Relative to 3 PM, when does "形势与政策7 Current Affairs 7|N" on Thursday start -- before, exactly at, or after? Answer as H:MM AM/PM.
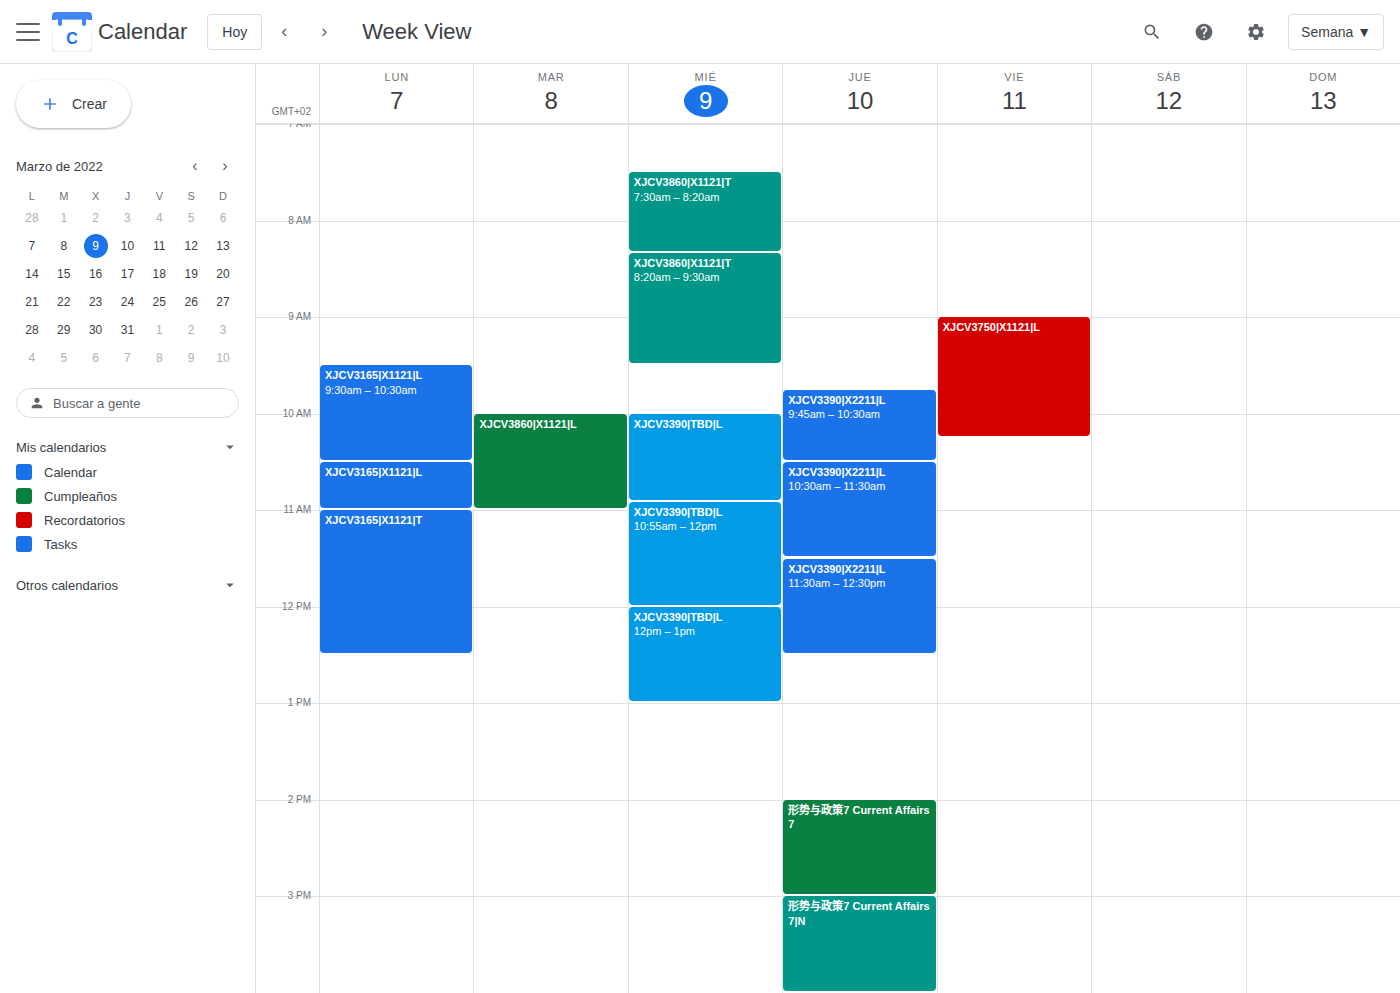
3:00 PM -- exactly at 3 PM, on the 3 PM line.